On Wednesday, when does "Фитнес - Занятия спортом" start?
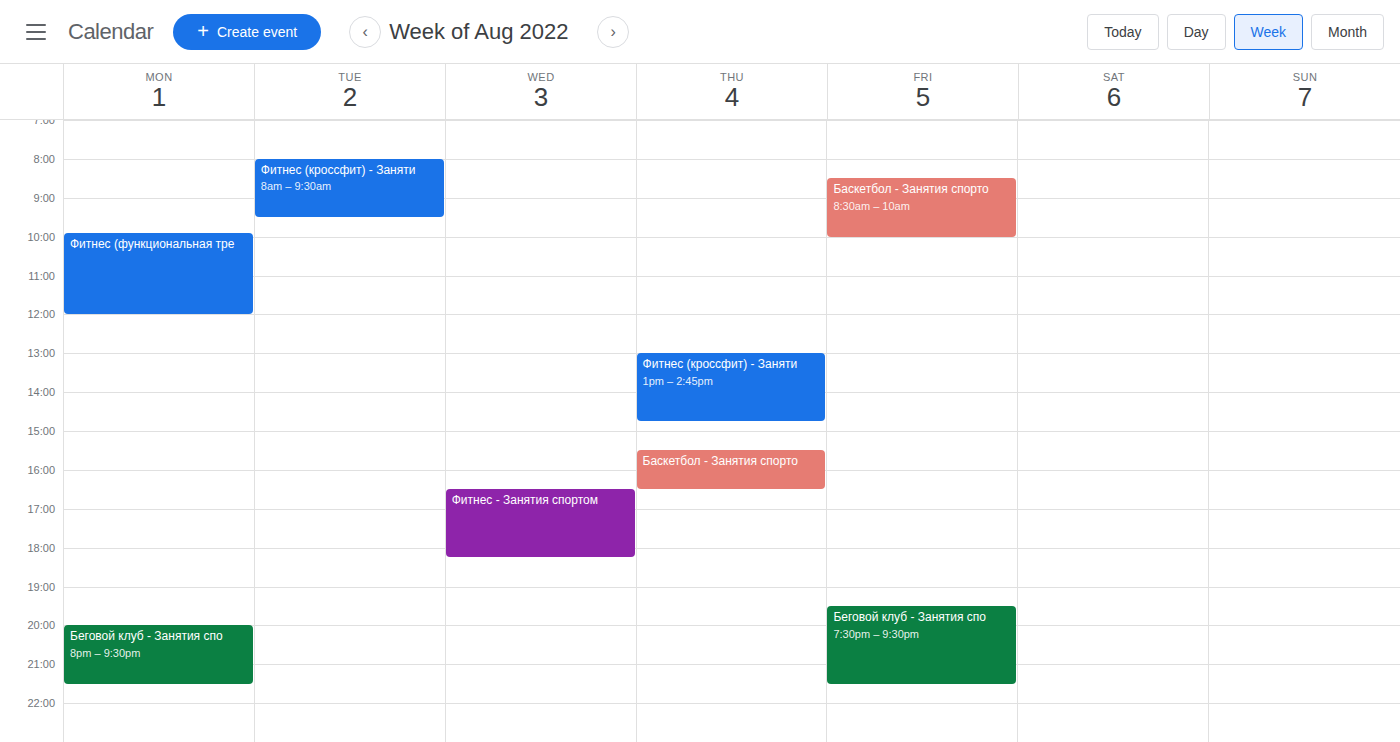
4:30 PM